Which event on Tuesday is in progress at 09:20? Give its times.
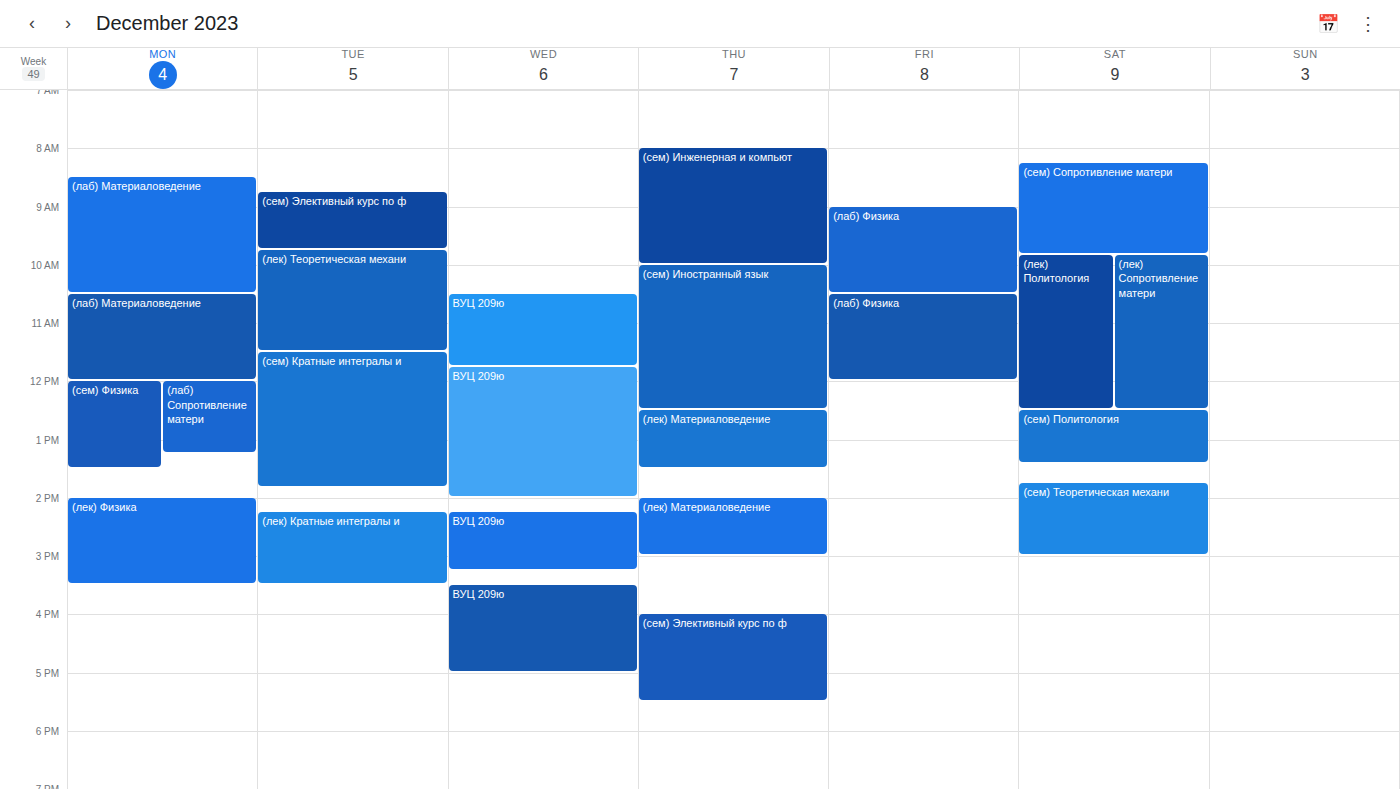
"(сем) Элективный курс по ф", 08:45 to 09:45